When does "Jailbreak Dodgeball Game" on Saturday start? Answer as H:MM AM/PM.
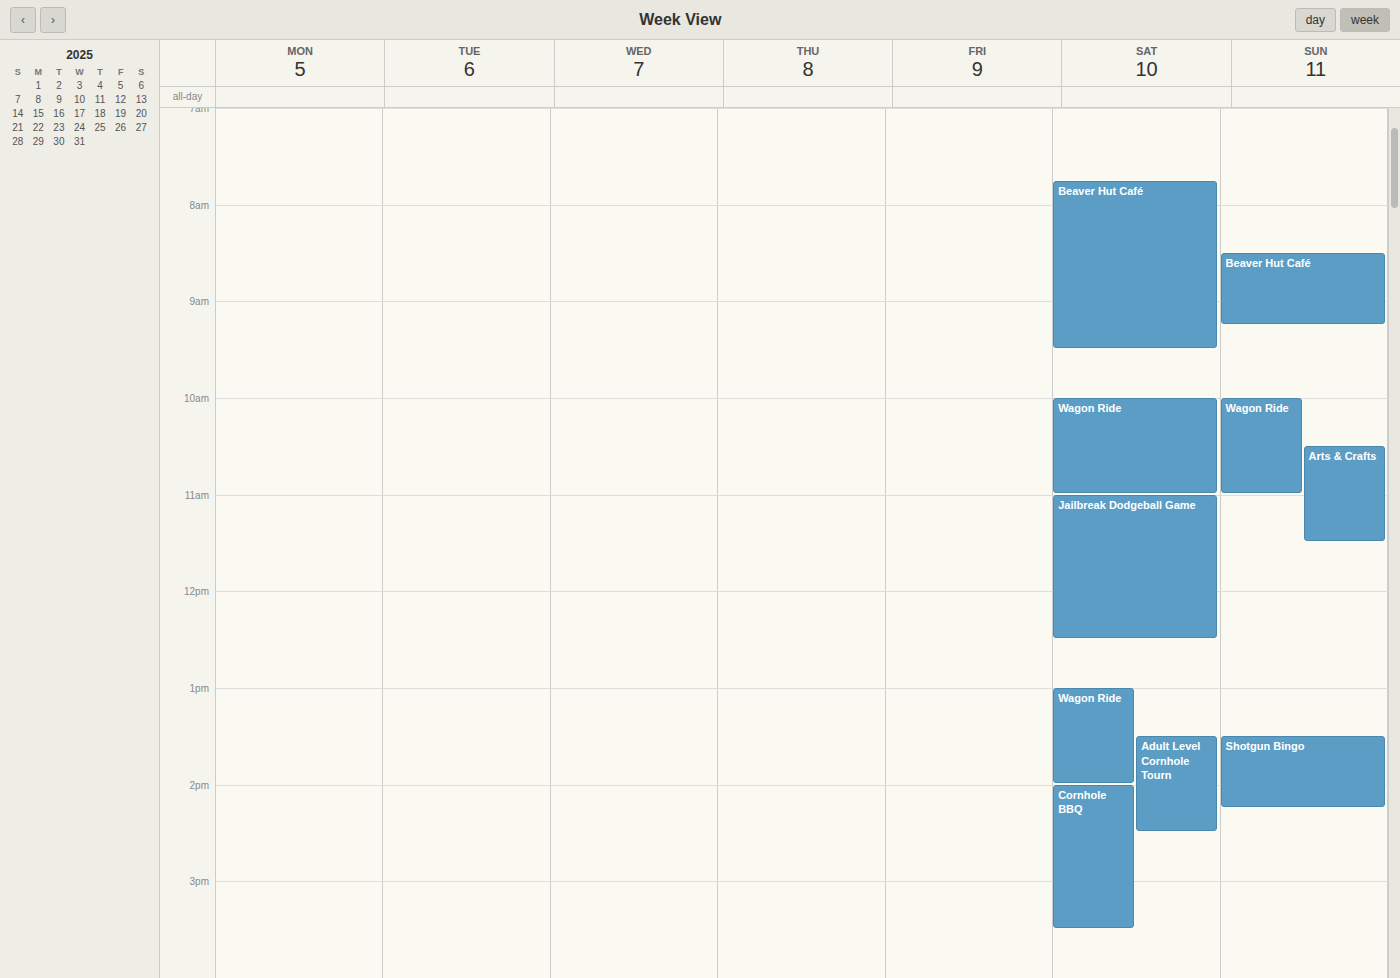
11:00 AM